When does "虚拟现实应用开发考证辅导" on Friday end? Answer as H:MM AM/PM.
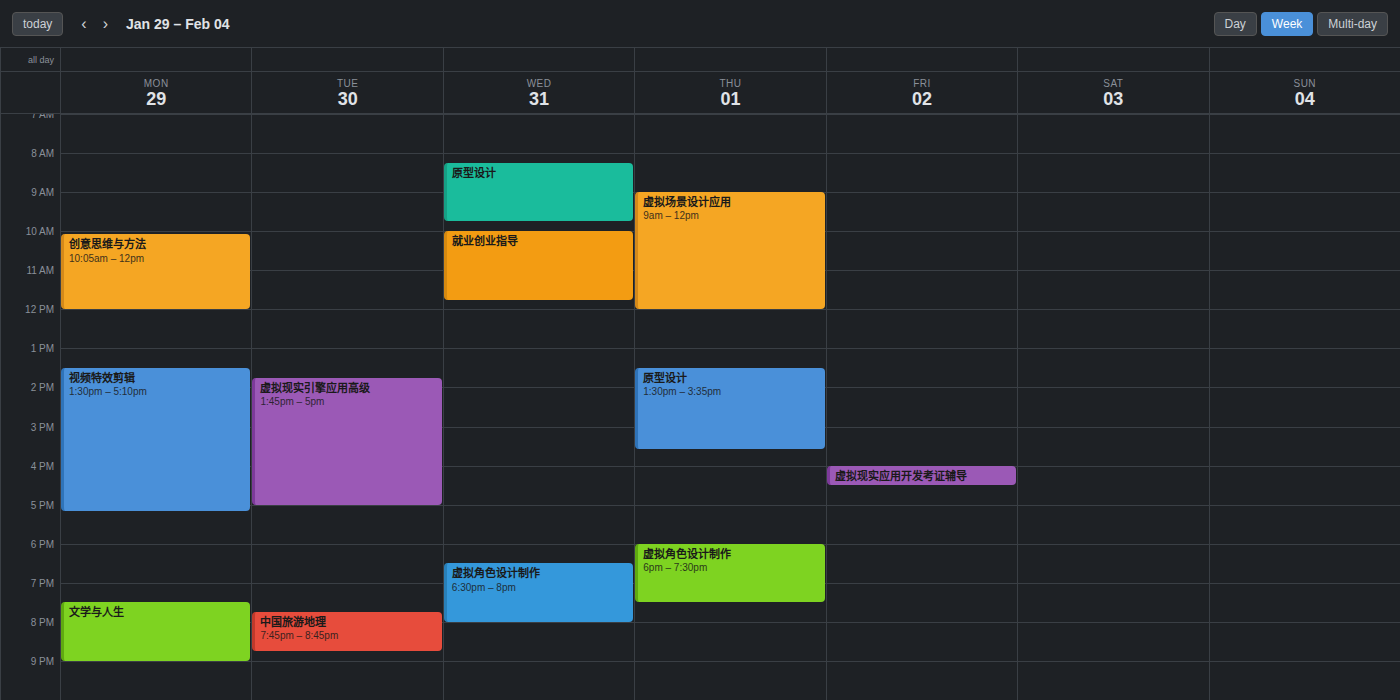
4:30 PM